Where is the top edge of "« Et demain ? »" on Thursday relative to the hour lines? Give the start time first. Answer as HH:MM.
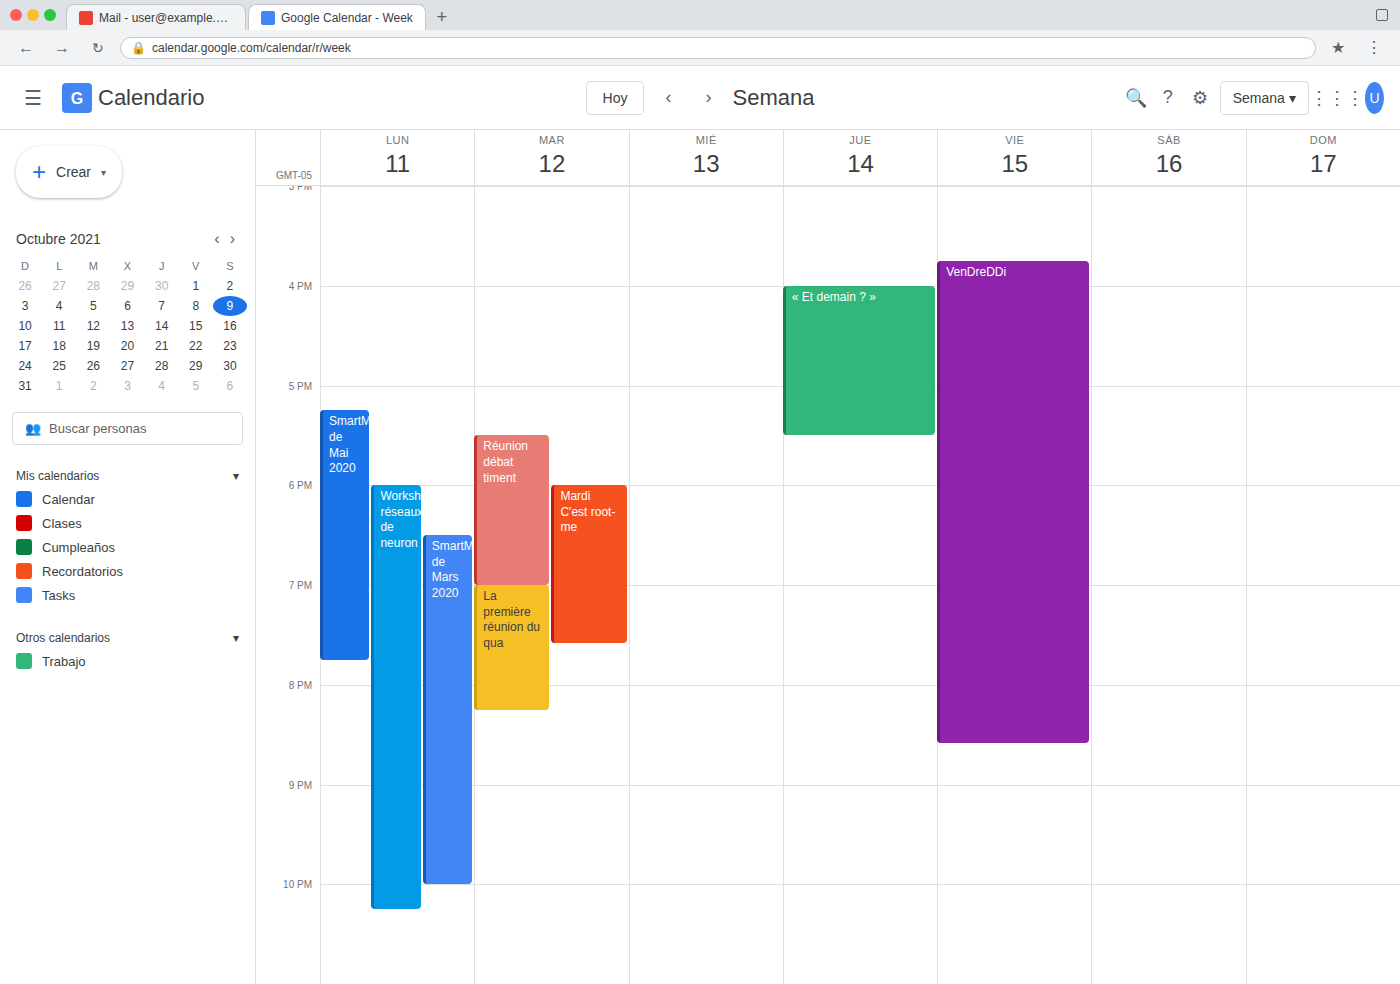
16:00 -- exactly on the 16:00 line.